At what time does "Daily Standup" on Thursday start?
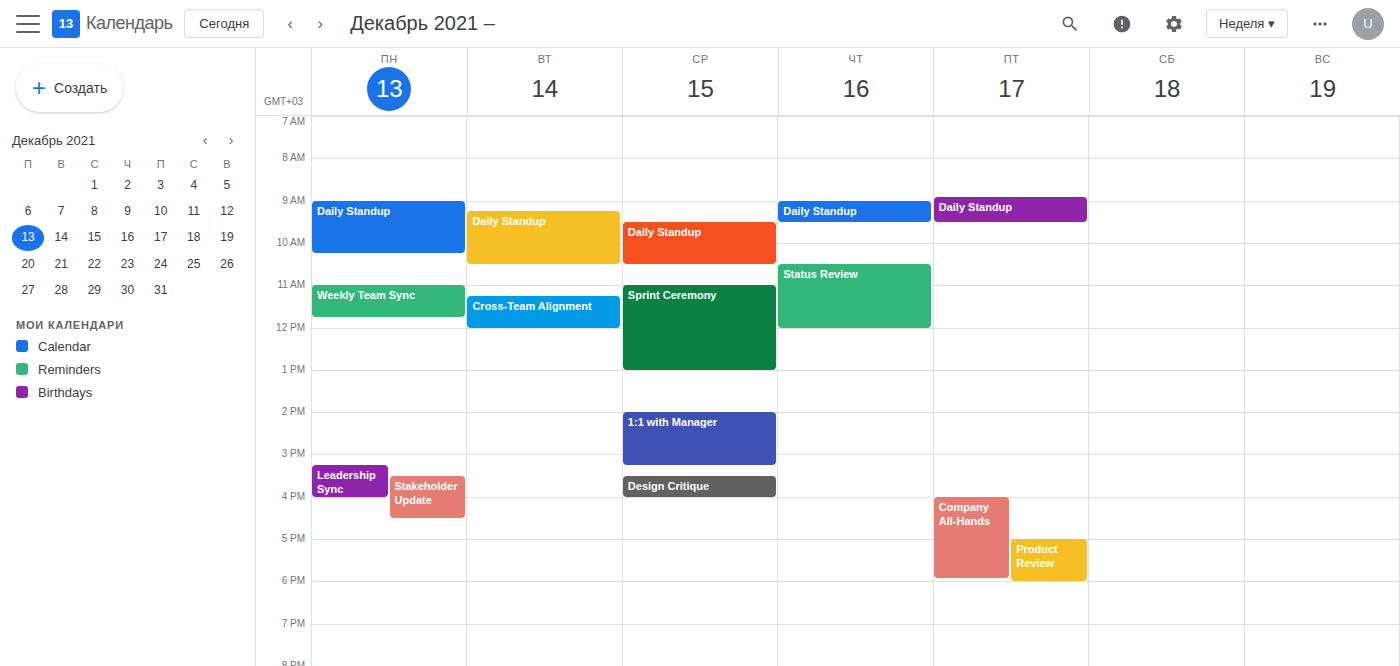
9:00 AM